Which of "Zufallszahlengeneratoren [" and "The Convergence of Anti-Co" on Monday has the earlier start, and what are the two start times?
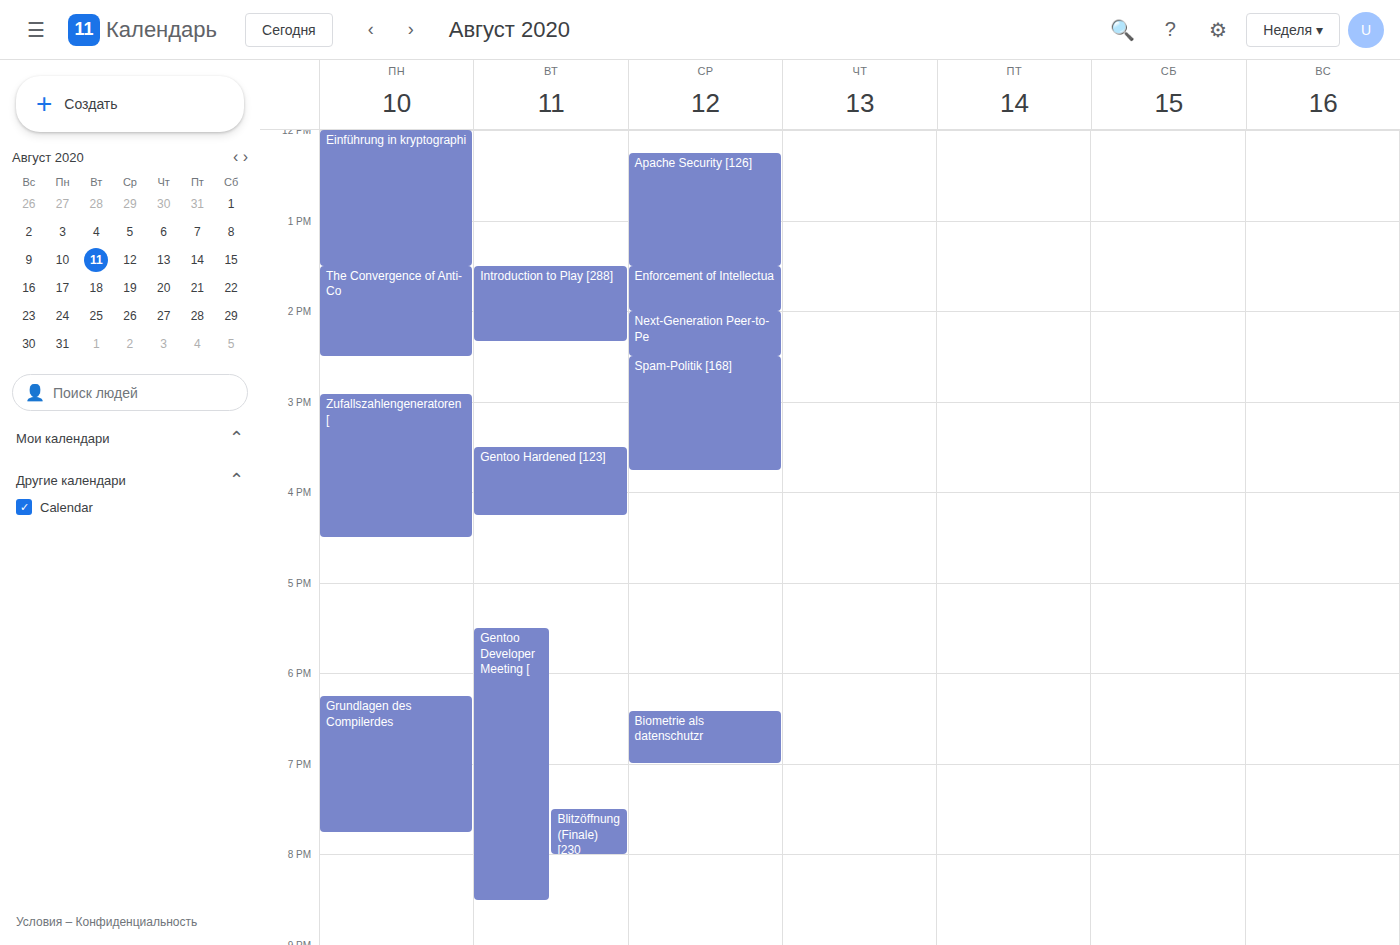
"The Convergence of Anti-Co" 1:30 PM; "Zufallszahlengeneratoren [" 2:55 PM.